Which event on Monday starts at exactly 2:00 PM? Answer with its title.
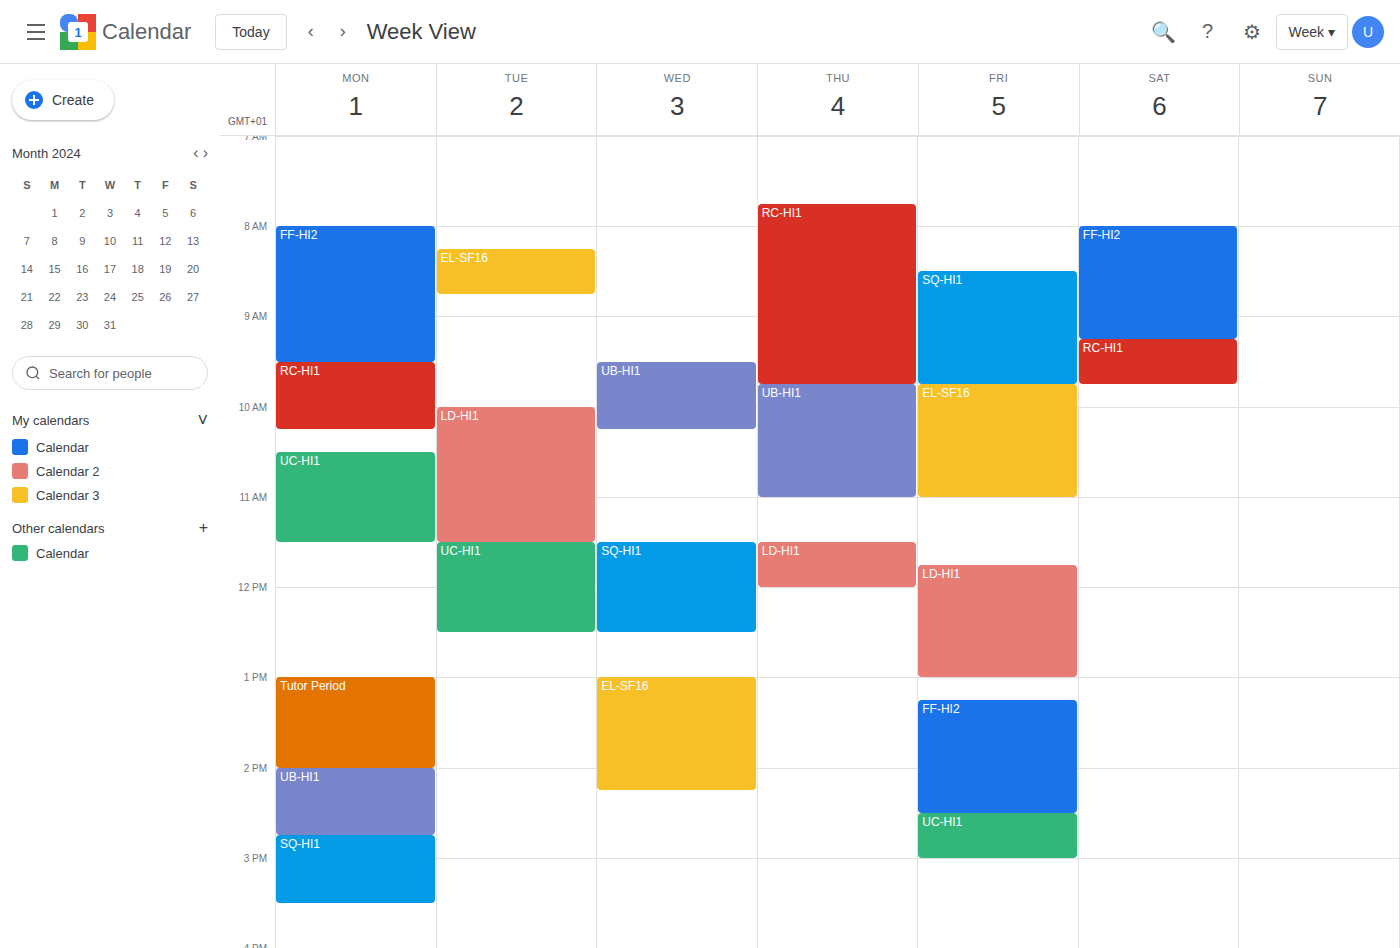
"UB-HI1"